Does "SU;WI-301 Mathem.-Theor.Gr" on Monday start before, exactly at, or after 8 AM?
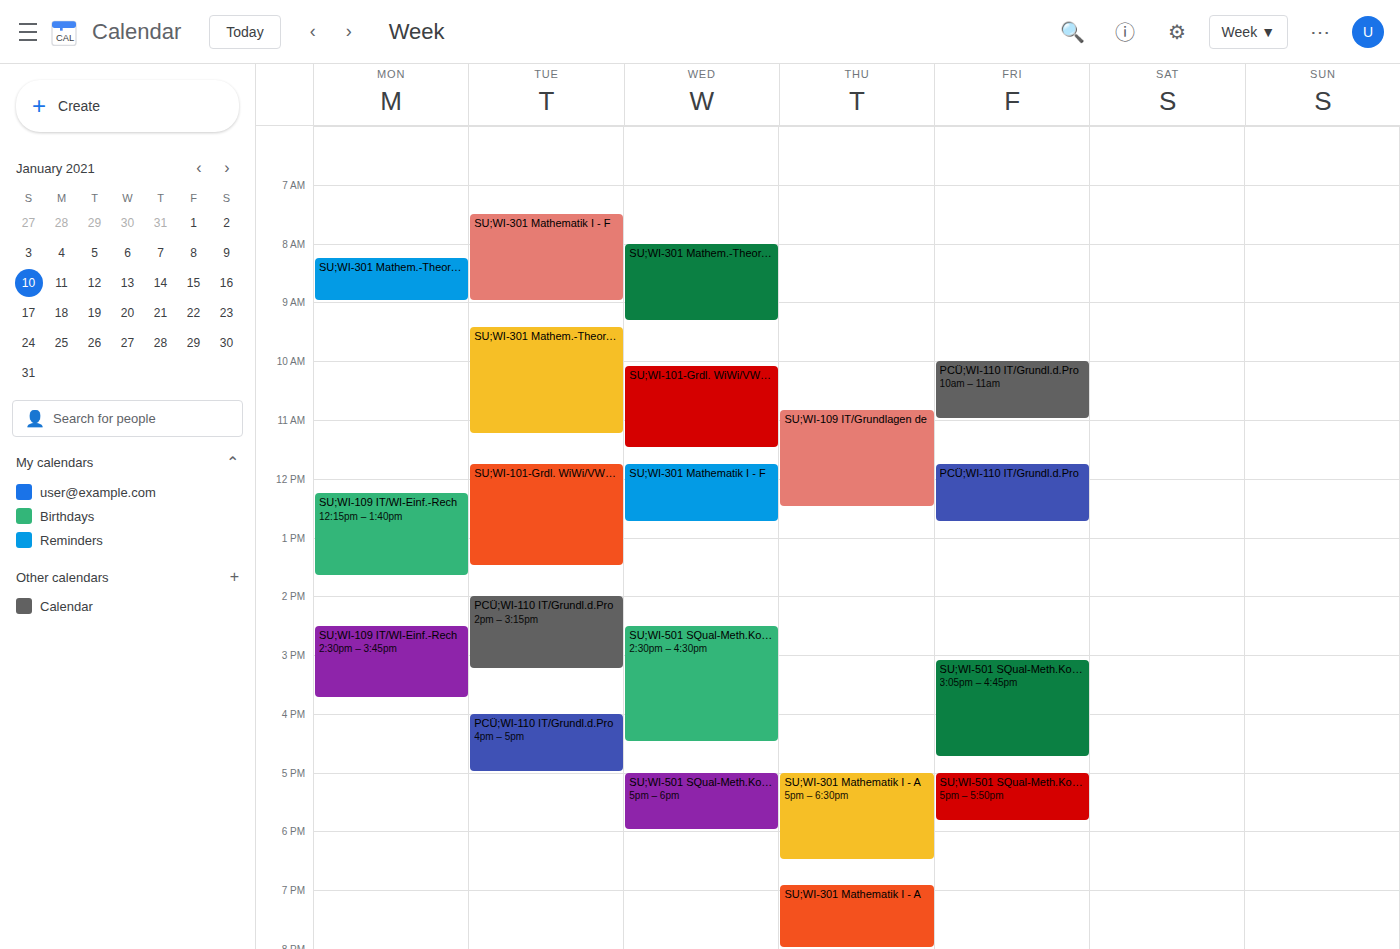
8:15 AM -- after 8 AM, 15 minutes below the 8 AM line.